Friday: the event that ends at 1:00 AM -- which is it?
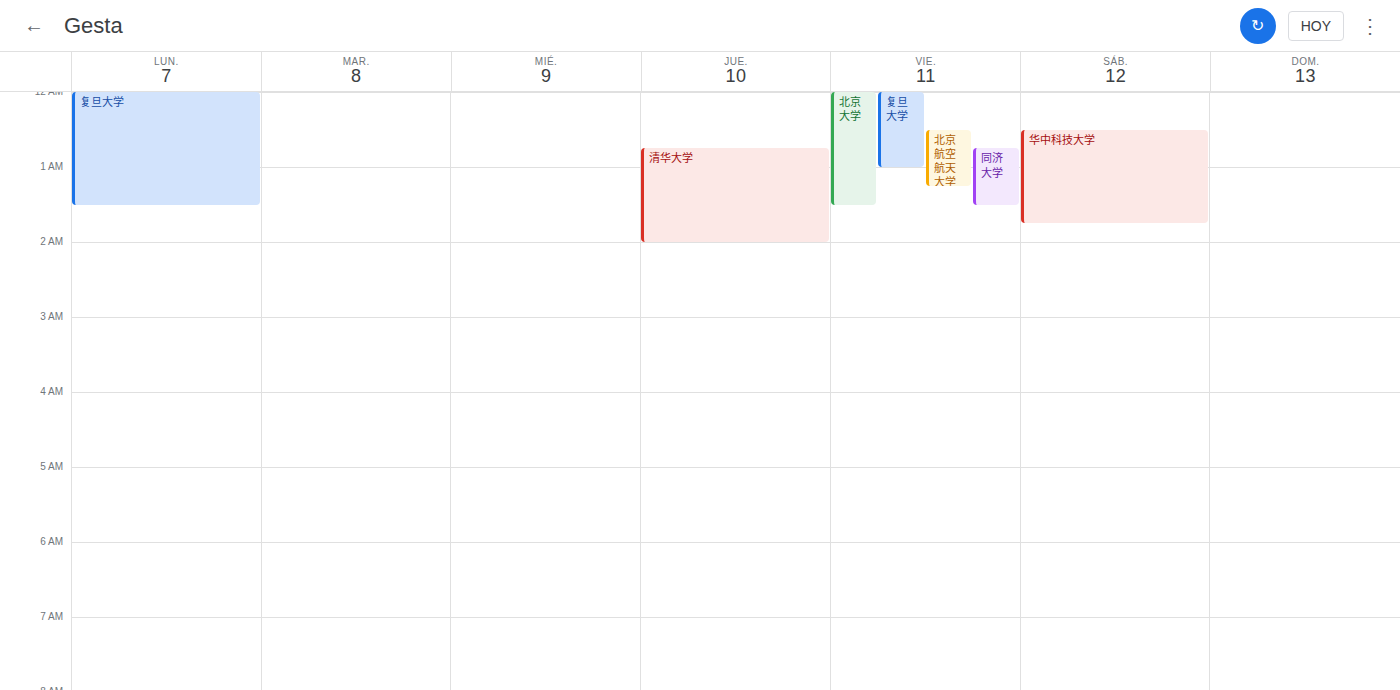
"复旦大学"